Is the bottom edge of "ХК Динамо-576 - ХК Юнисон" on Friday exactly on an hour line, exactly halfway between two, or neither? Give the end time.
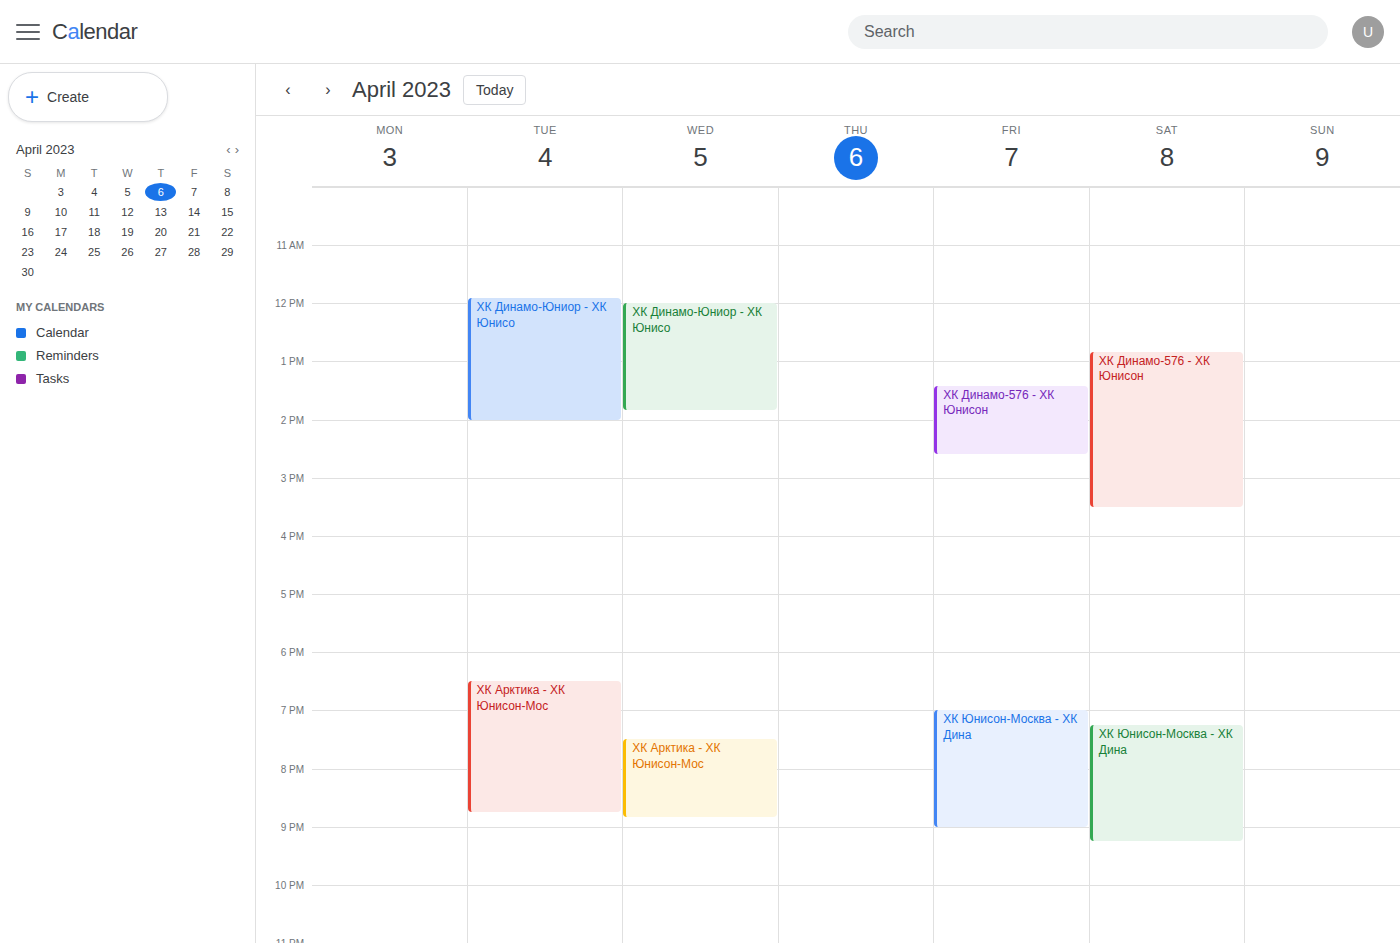
2:35 PM -- neither: 35 minutes below the 2 PM line and 25 minutes above the 3 PM line.